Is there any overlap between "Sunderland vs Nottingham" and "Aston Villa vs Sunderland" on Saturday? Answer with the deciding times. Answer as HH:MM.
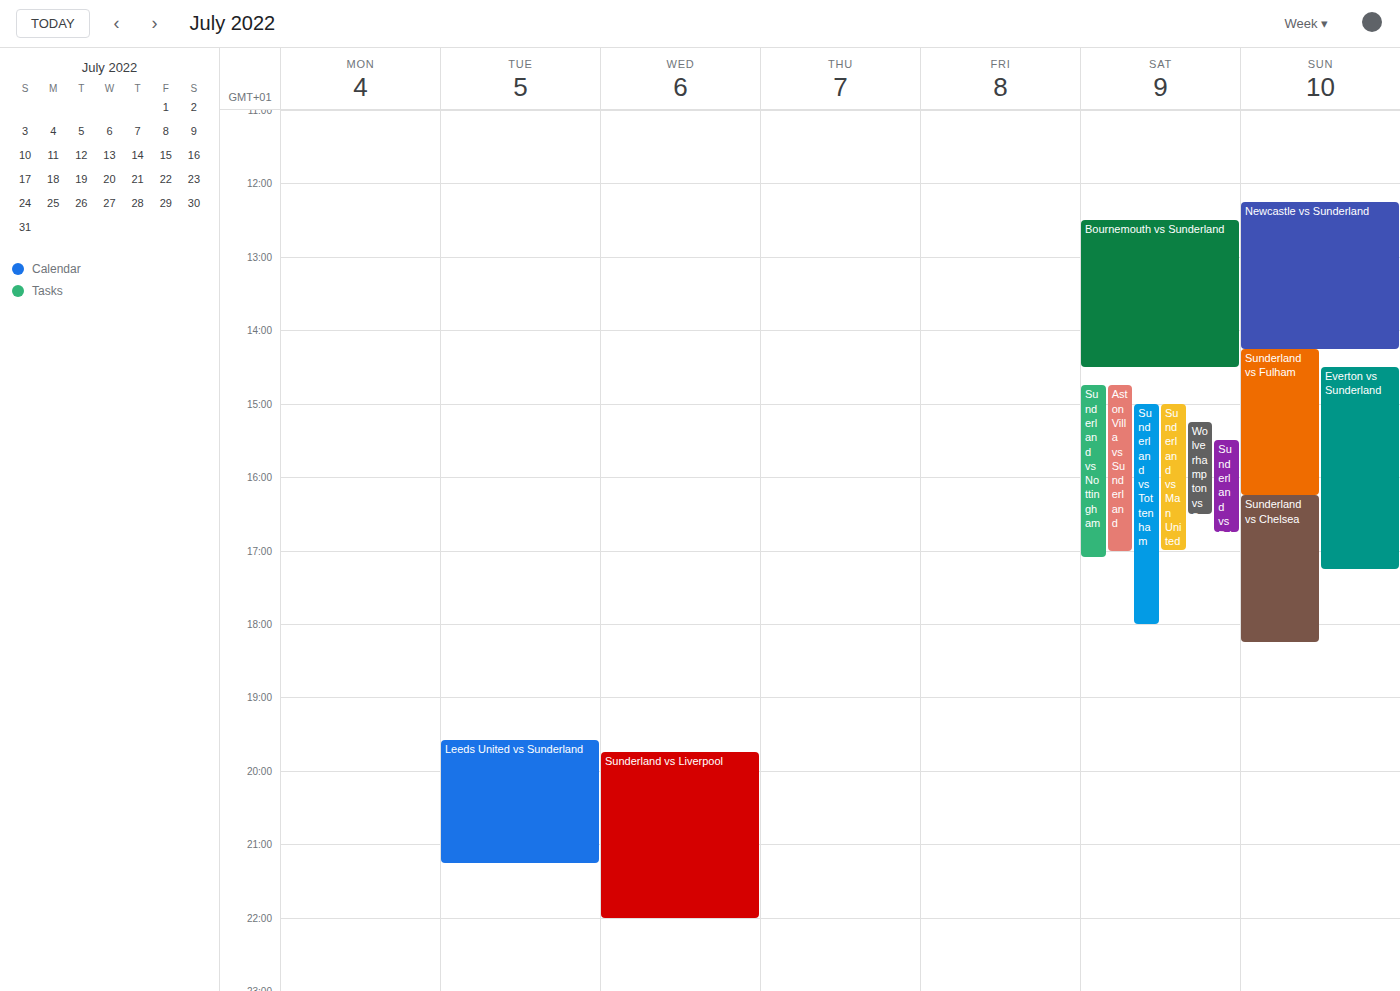
"Aston Villa vs Sunderland" runs 14:45 to 17:00, inside "Sunderland vs Nottingham" -- they overlap.